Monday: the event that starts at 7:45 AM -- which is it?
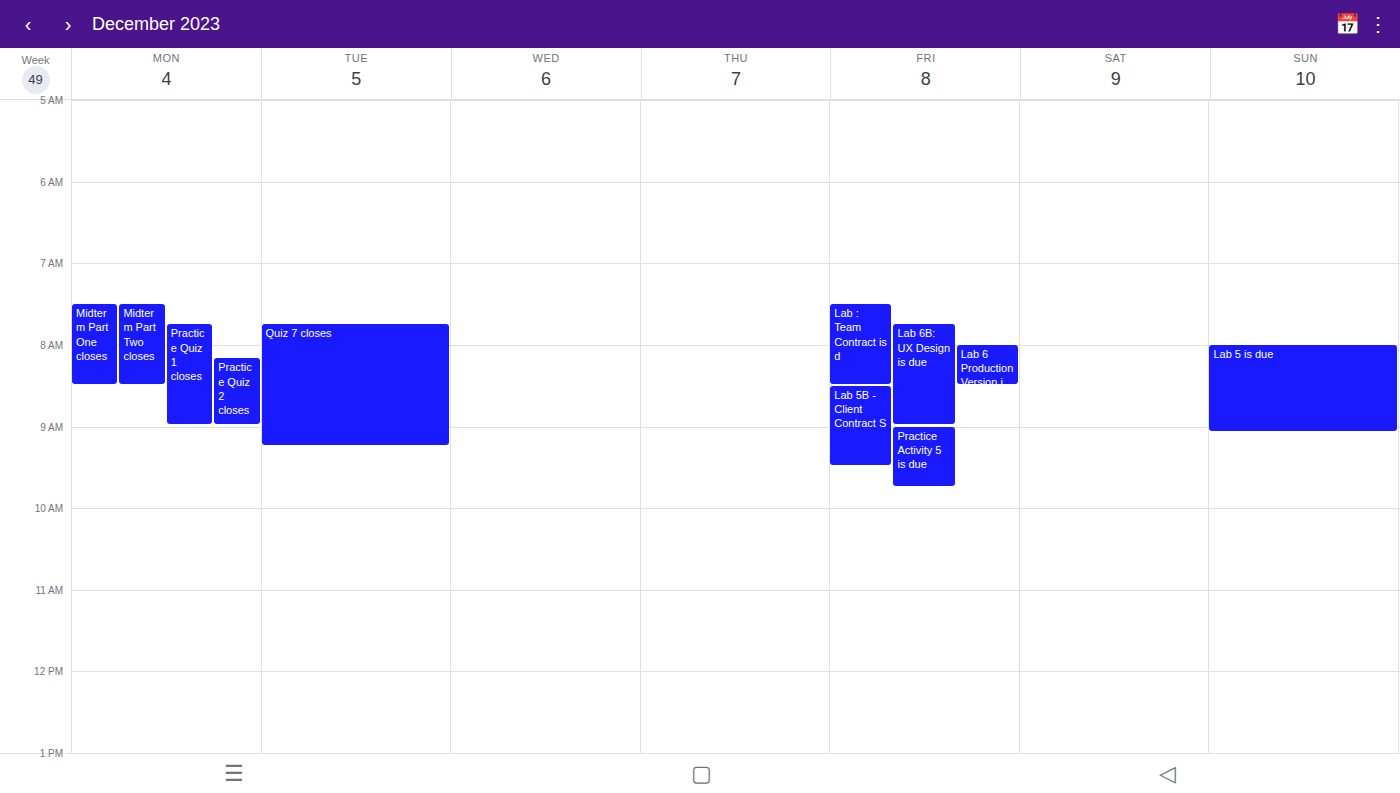
"Practice Quiz 1 closes"